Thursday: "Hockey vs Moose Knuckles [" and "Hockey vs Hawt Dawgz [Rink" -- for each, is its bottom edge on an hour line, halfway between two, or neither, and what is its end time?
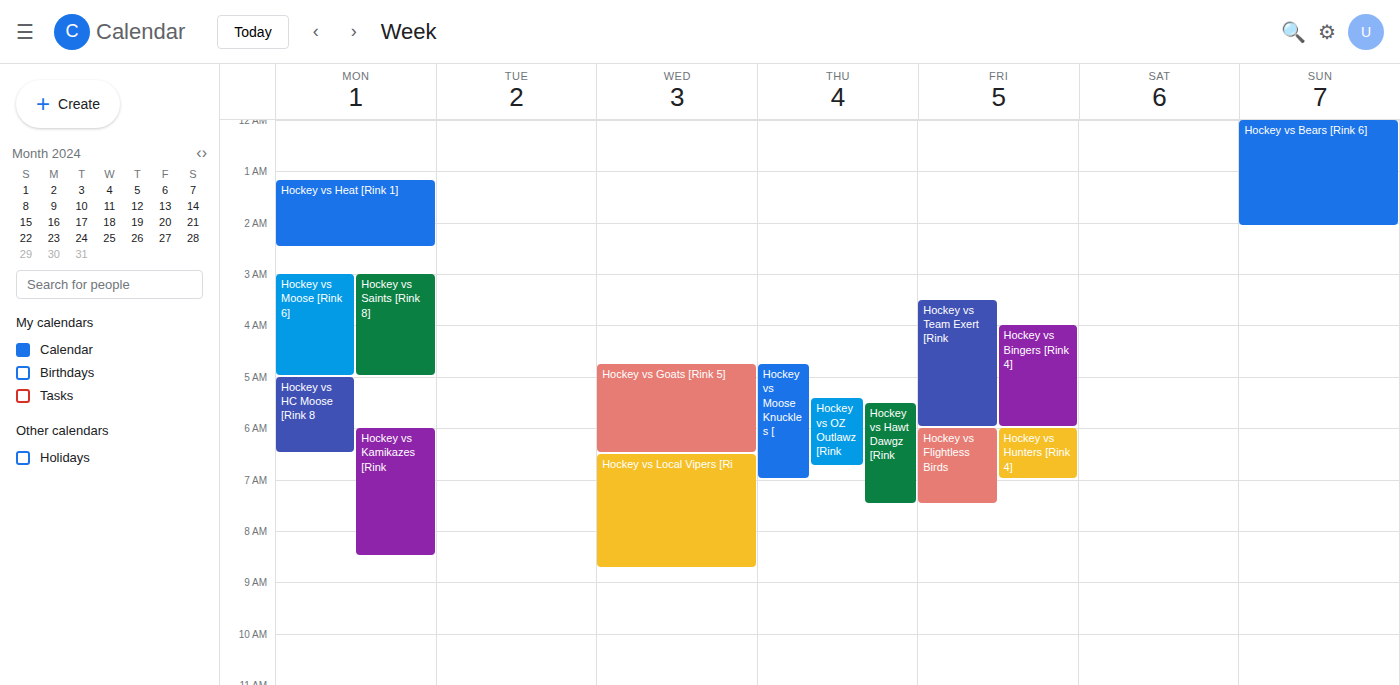
"Hockey vs Moose Knuckles [": 7:00 AM, exactly on the 7 AM line. "Hockey vs Hawt Dawgz [Rink": 7:30 AM, halfway between the 7 AM and 8 AM lines.